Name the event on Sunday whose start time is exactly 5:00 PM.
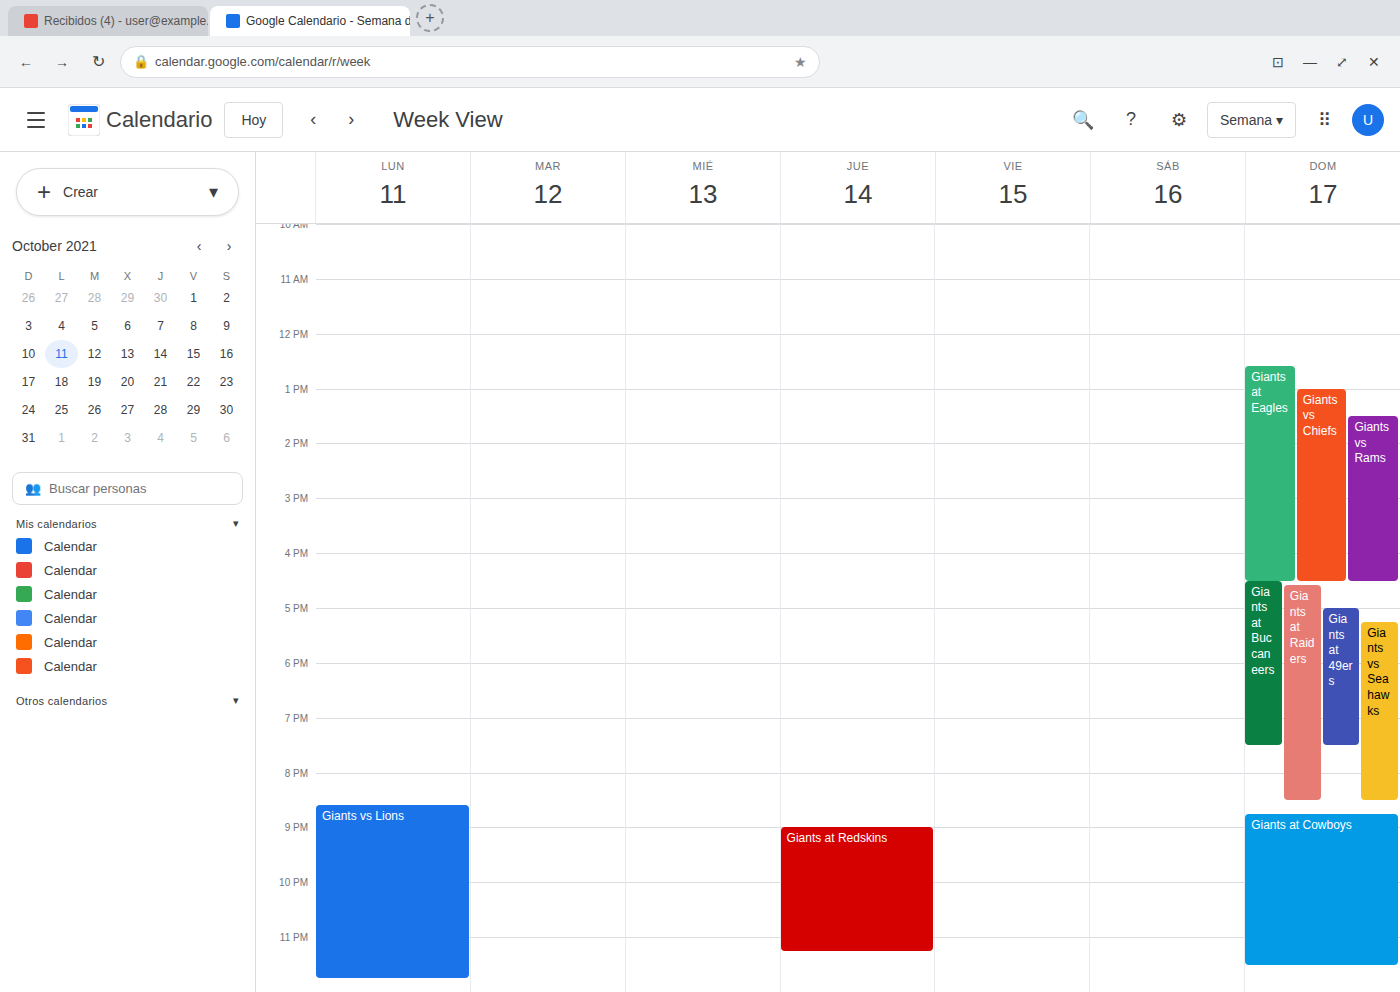
"Giants at 49ers"